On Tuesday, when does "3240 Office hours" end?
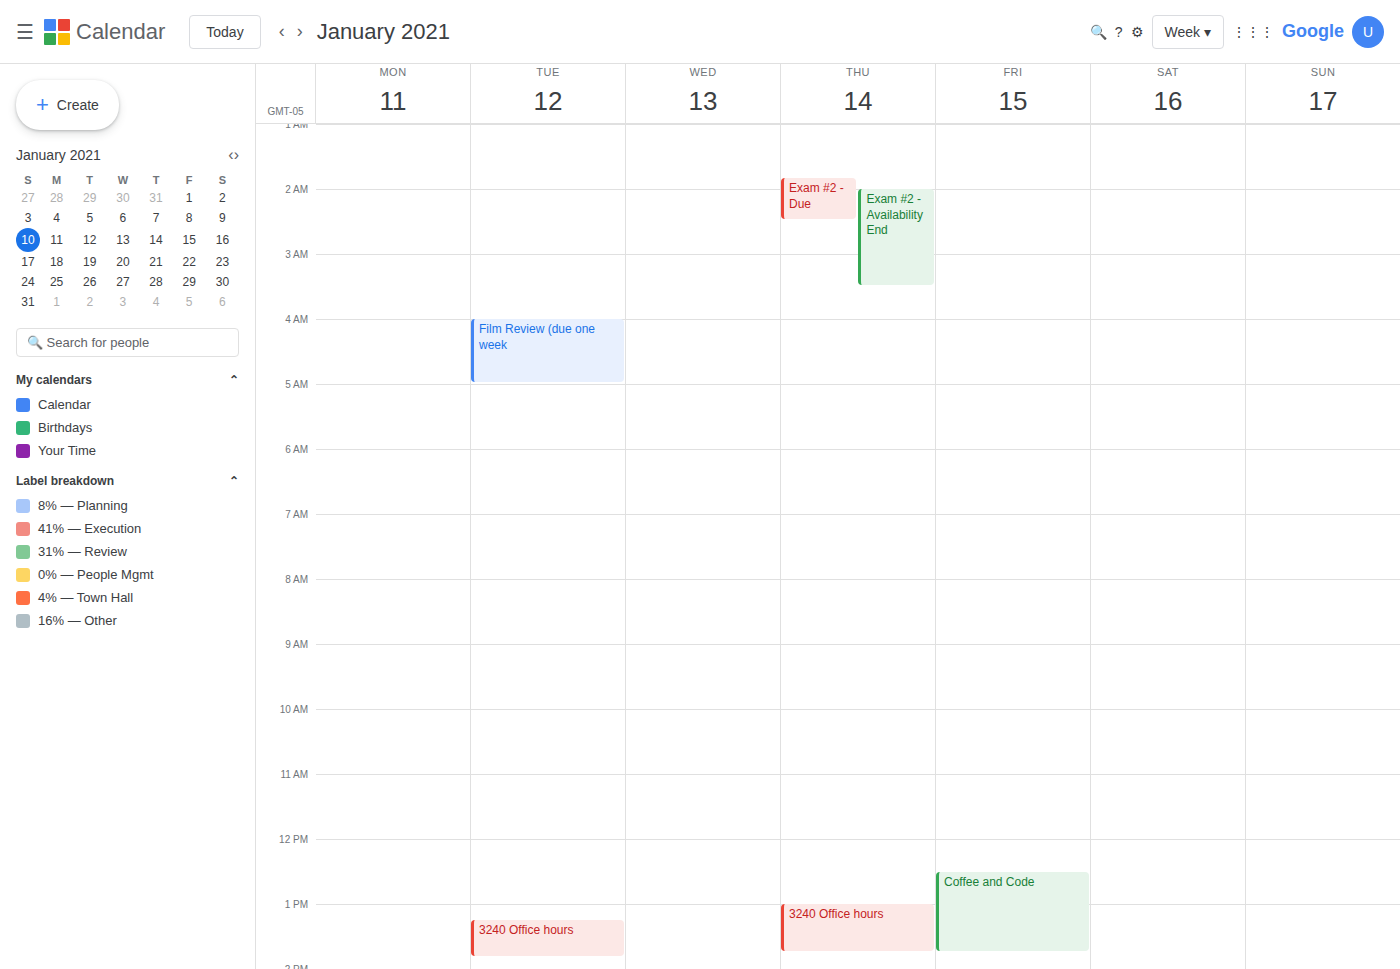
13:50